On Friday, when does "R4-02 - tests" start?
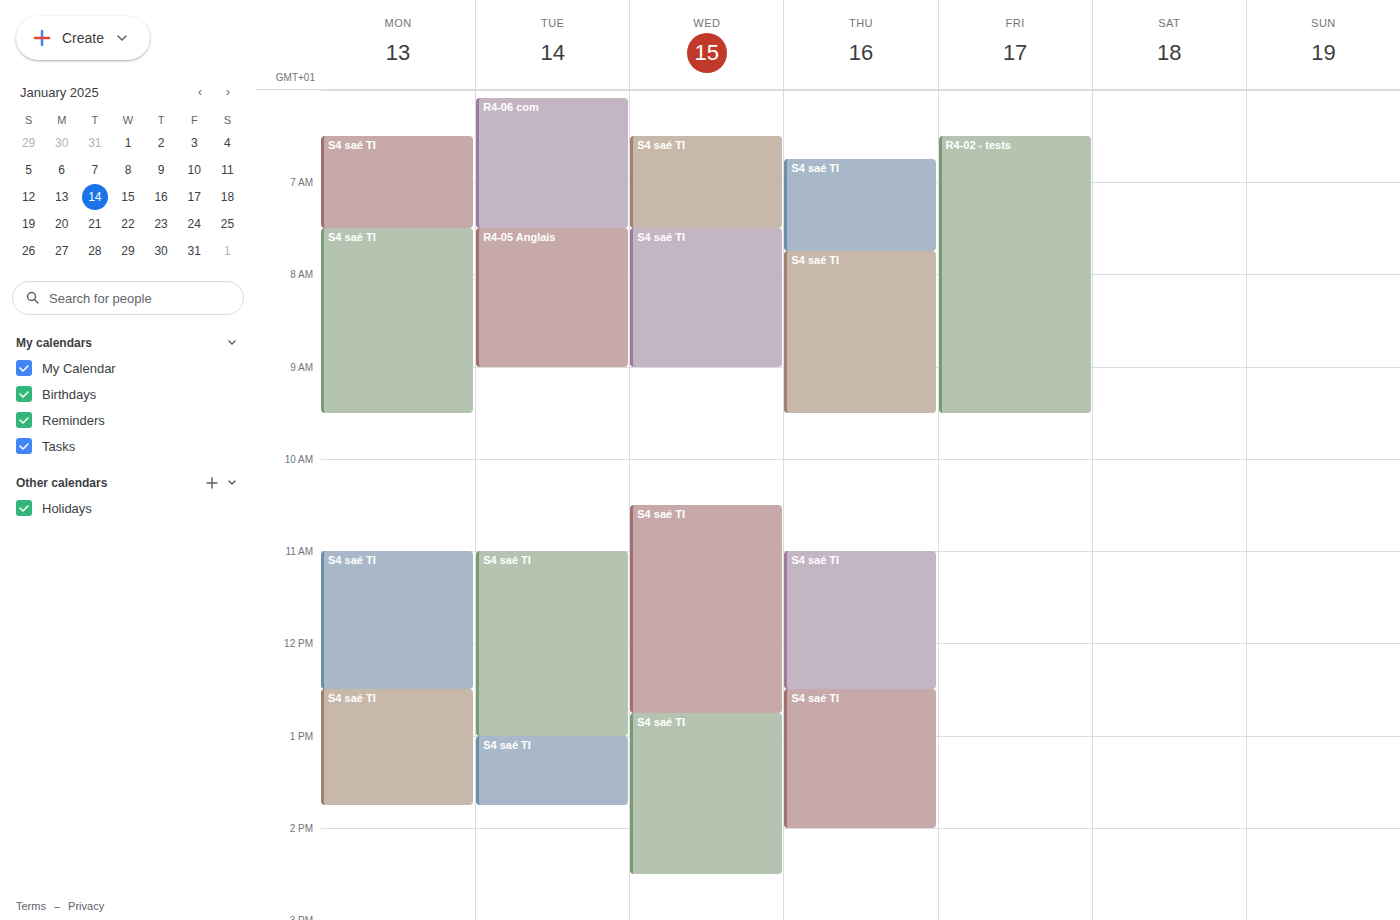
6:30 AM